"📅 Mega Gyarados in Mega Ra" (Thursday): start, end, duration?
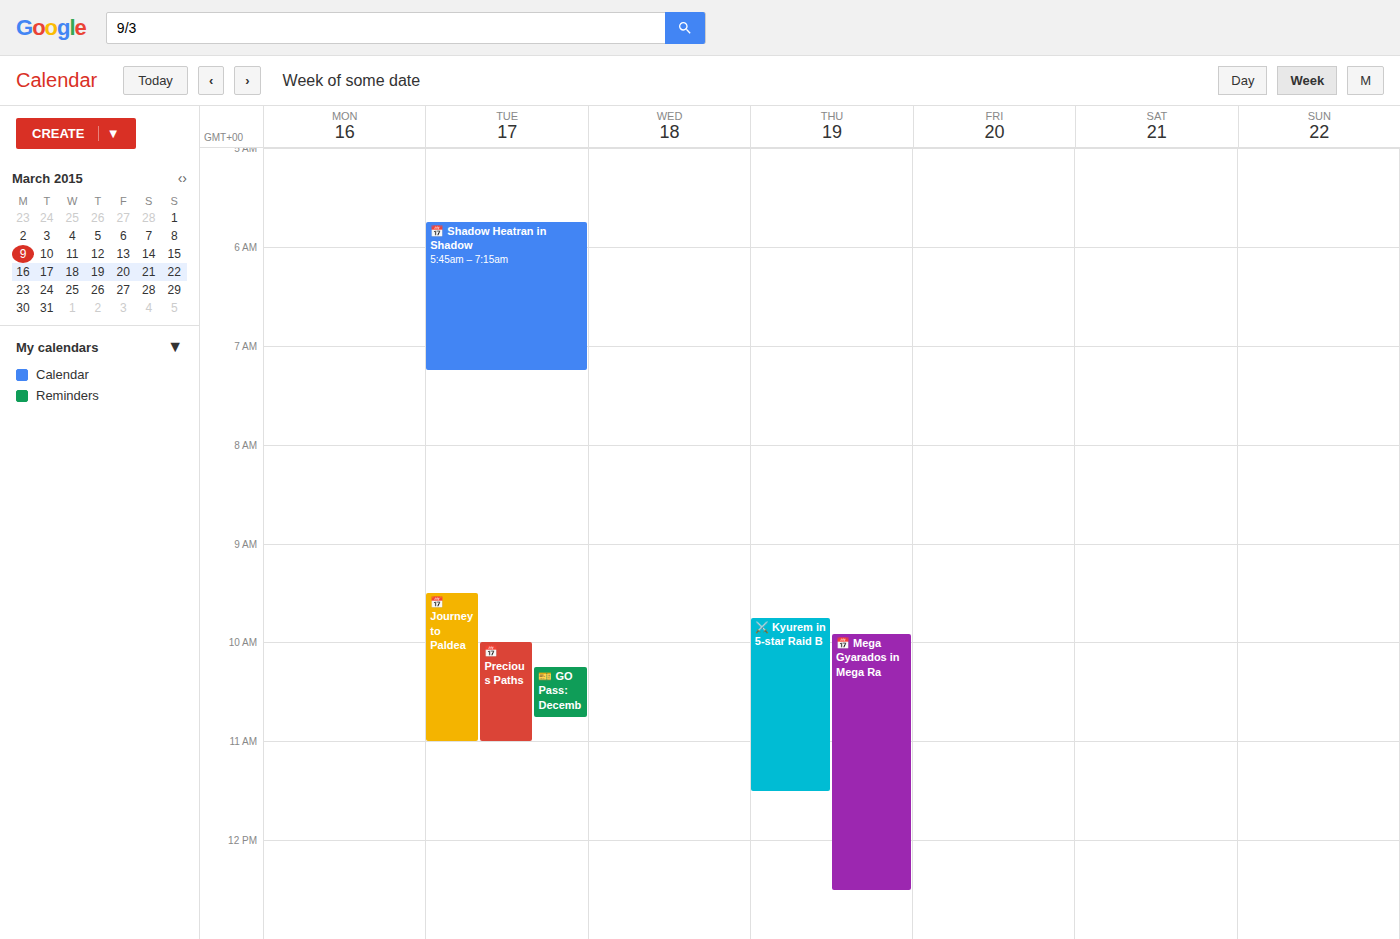
9:55 AM to 12:30 PM, 2 hours 35 minutes